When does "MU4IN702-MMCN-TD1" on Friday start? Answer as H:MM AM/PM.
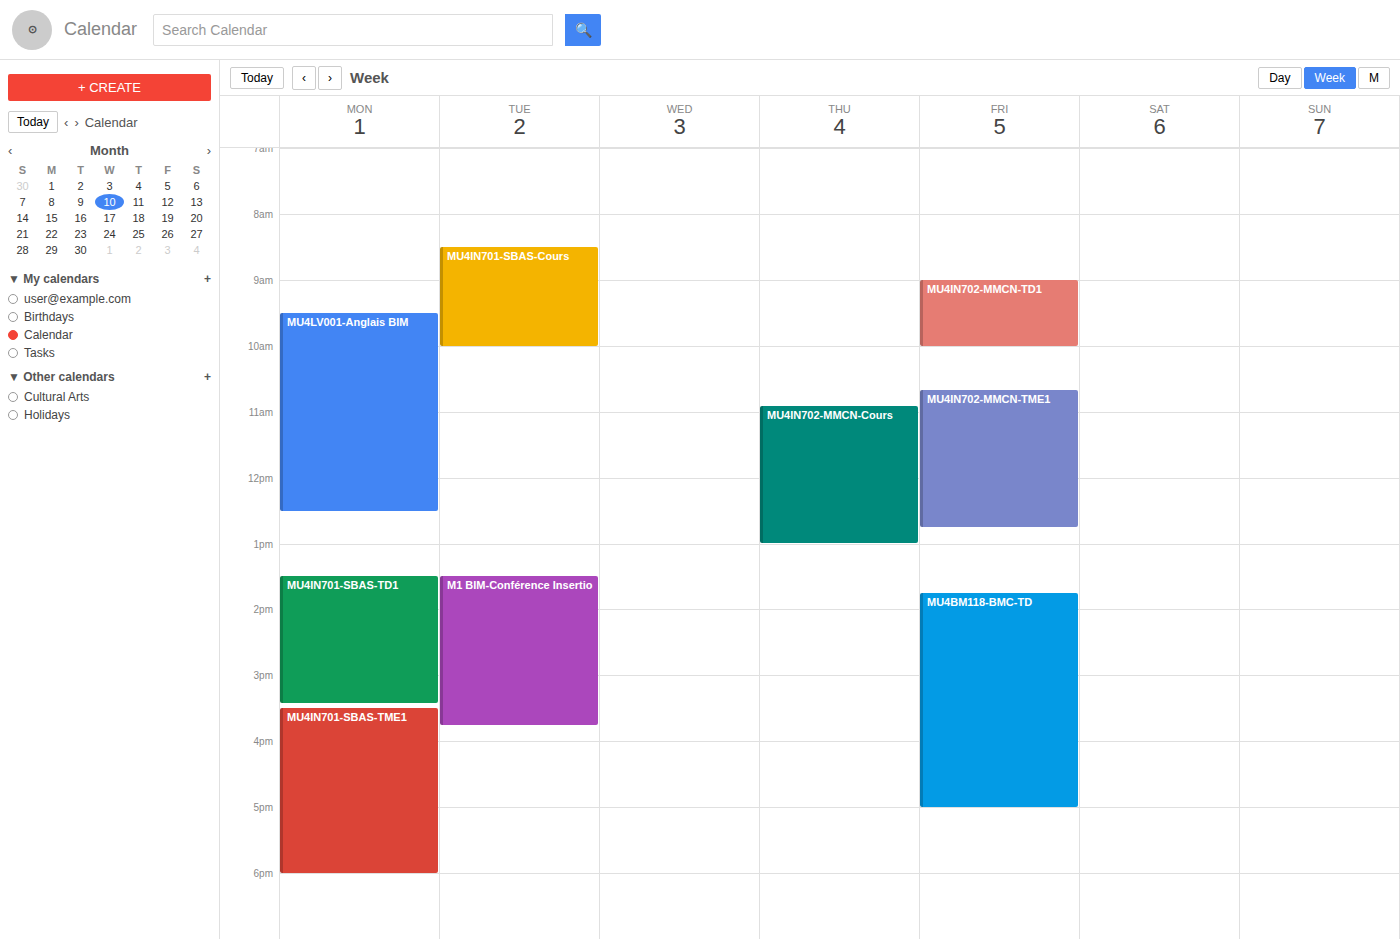
9:00 AM